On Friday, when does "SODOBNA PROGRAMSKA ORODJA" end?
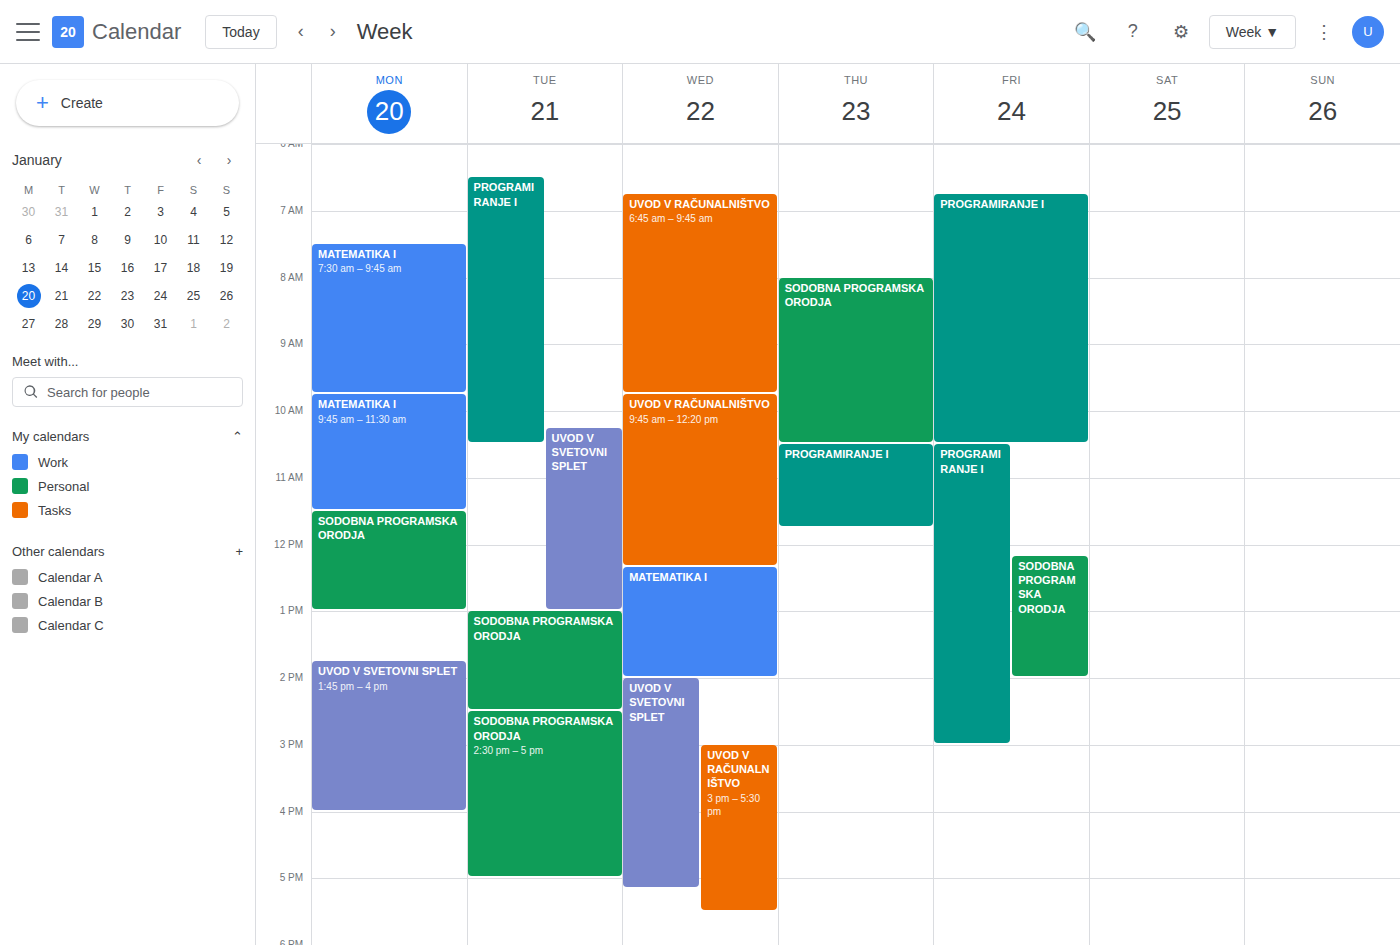
2:00 PM